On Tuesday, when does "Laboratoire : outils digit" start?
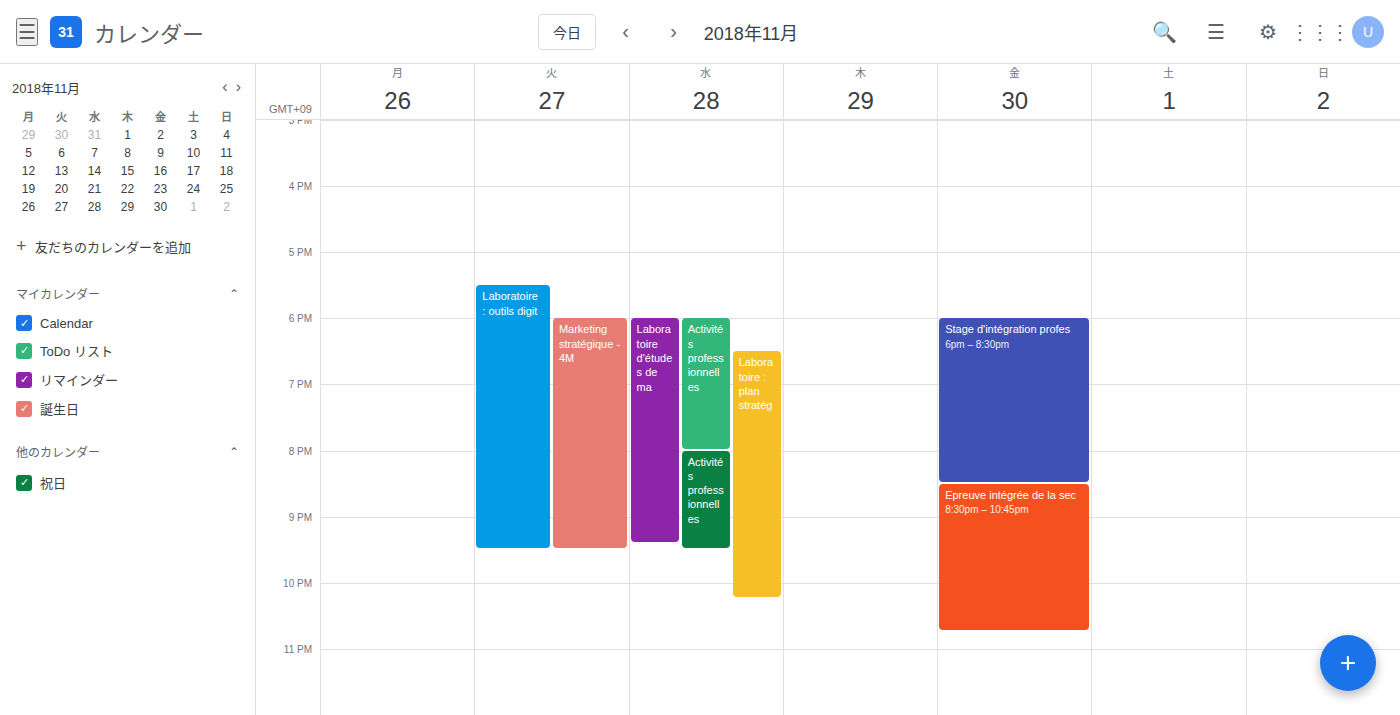
5:30 PM